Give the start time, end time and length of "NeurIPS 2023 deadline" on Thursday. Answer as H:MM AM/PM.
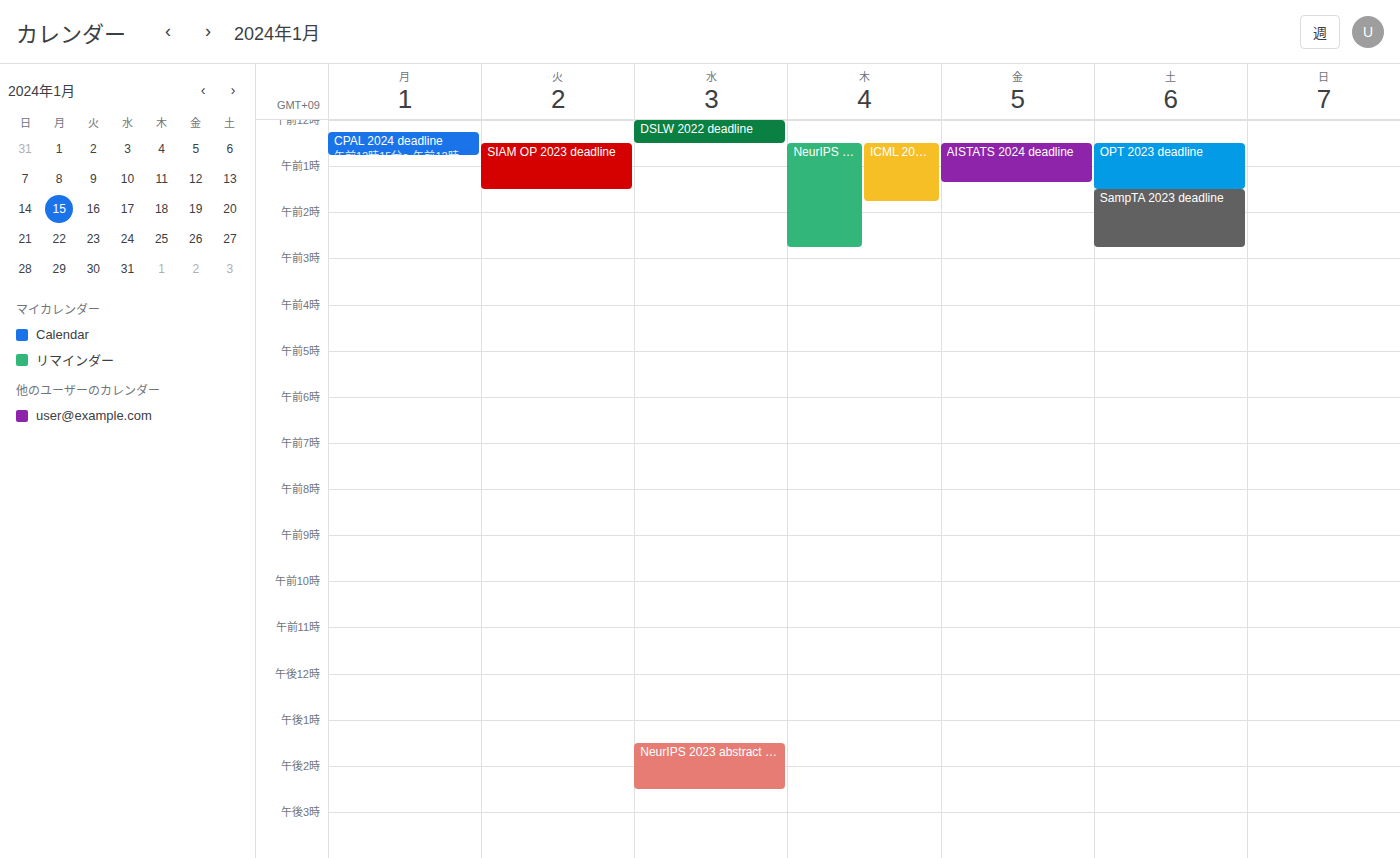
12:30 AM to 2:45 AM, 2 hours 15 minutes